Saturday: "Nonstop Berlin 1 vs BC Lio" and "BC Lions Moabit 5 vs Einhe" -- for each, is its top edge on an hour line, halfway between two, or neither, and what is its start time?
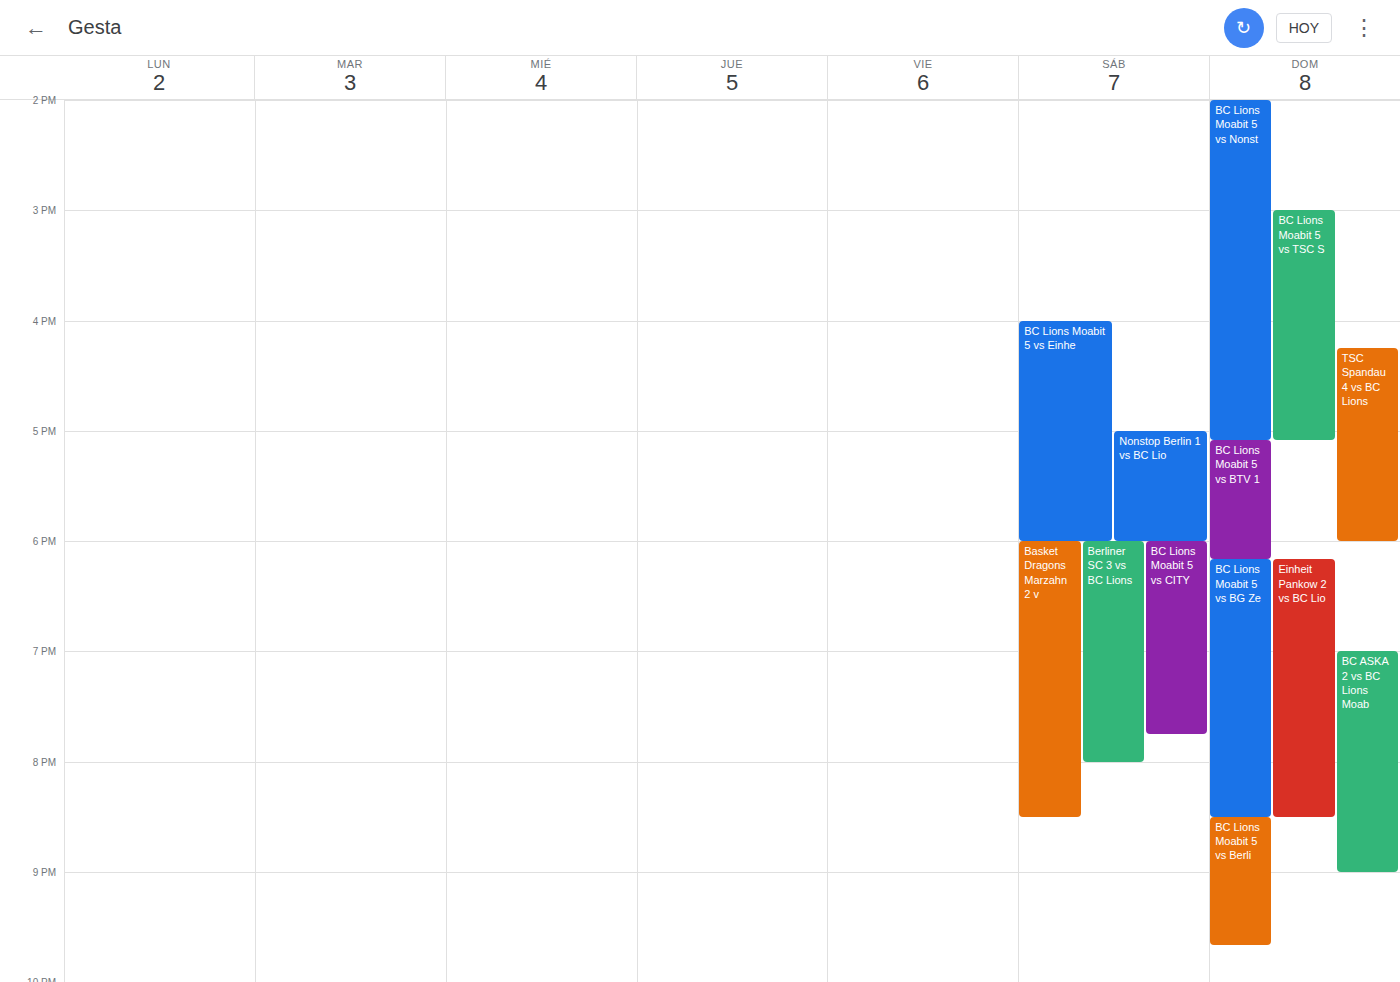
"Nonstop Berlin 1 vs BC Lio": 17:00, exactly on the 17:00 line. "BC Lions Moabit 5 vs Einhe": 16:00, exactly on the 16:00 line.